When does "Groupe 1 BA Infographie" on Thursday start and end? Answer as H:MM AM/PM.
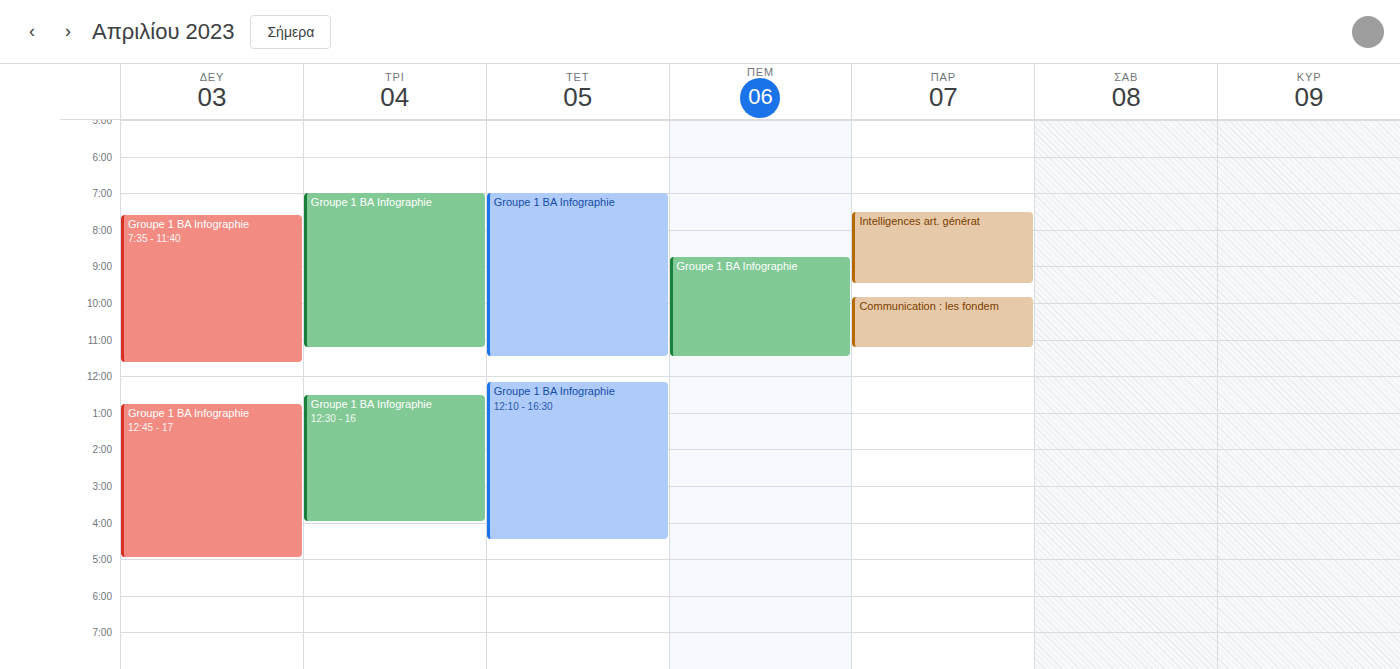
8:45 AM to 11:30 AM